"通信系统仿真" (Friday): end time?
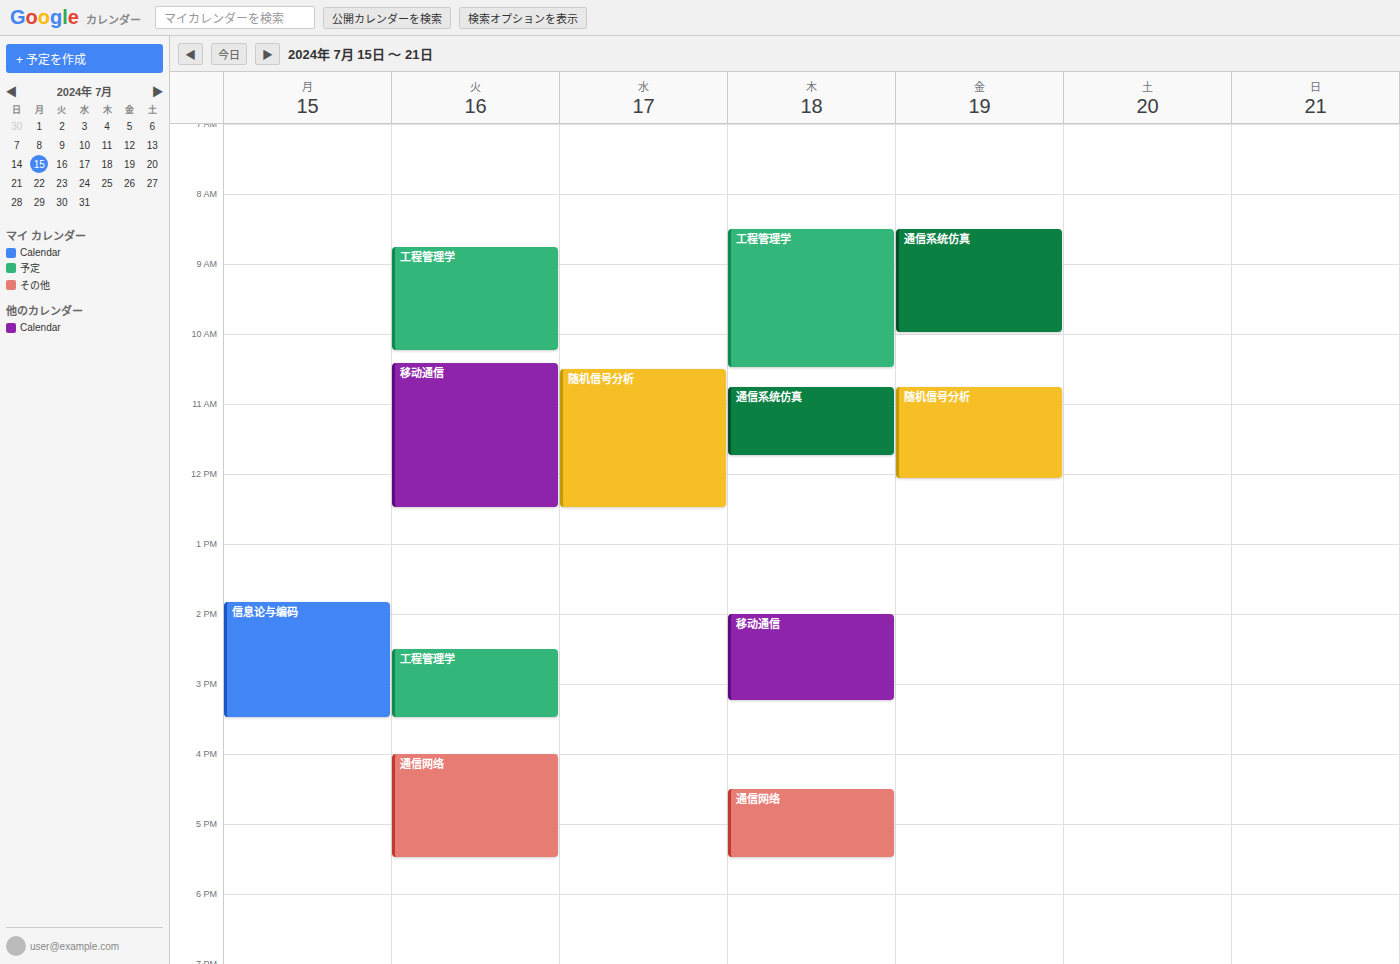
10:00 AM